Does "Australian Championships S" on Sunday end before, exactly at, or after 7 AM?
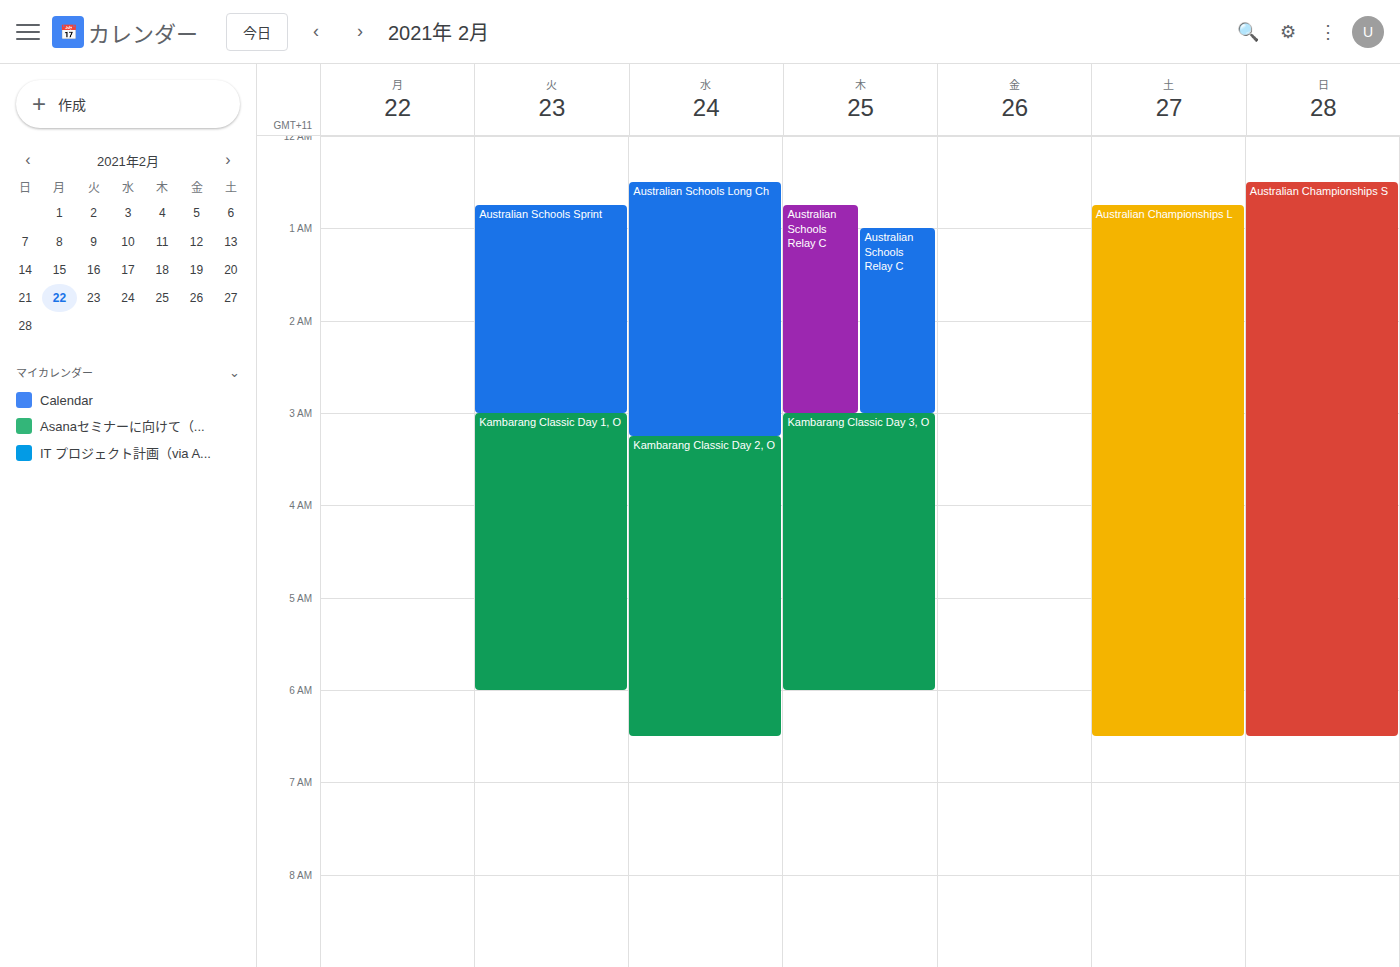
6:30 AM -- before 7 AM, 30 minutes above the 7 AM line.